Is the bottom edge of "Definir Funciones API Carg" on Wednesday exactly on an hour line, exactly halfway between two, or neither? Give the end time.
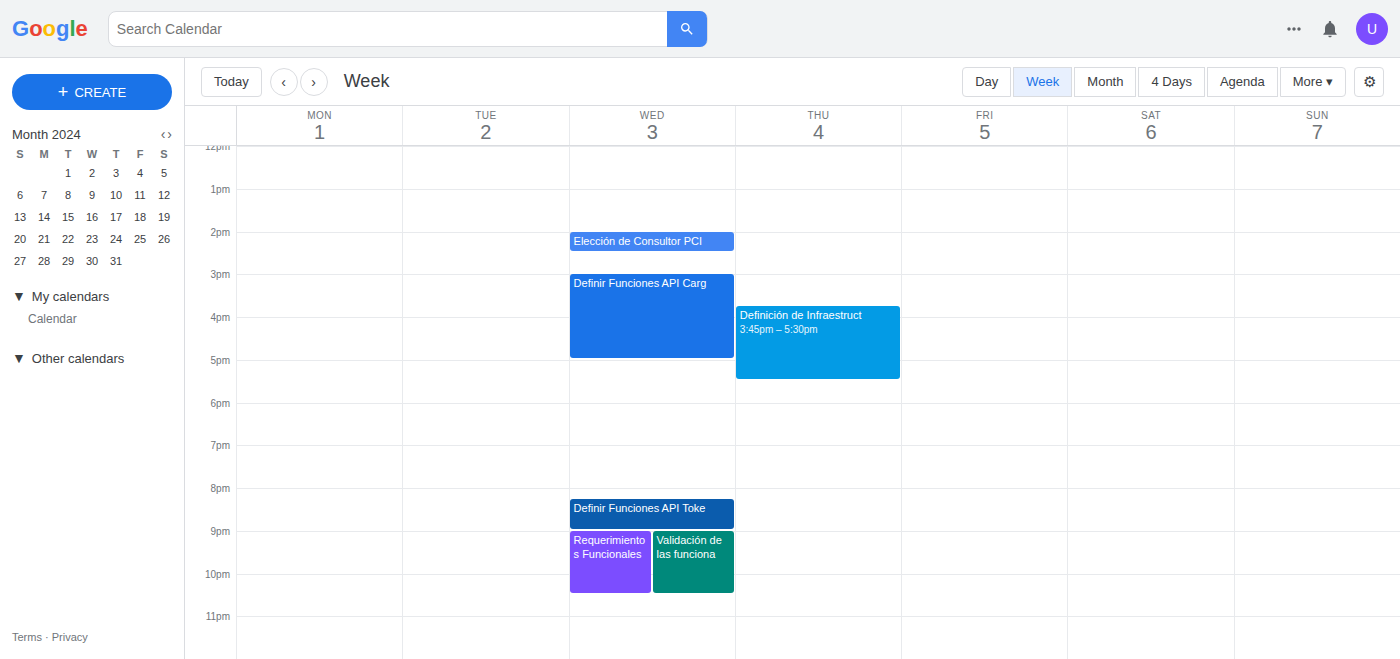
5:00 PM -- exactly on the 5 PM line.